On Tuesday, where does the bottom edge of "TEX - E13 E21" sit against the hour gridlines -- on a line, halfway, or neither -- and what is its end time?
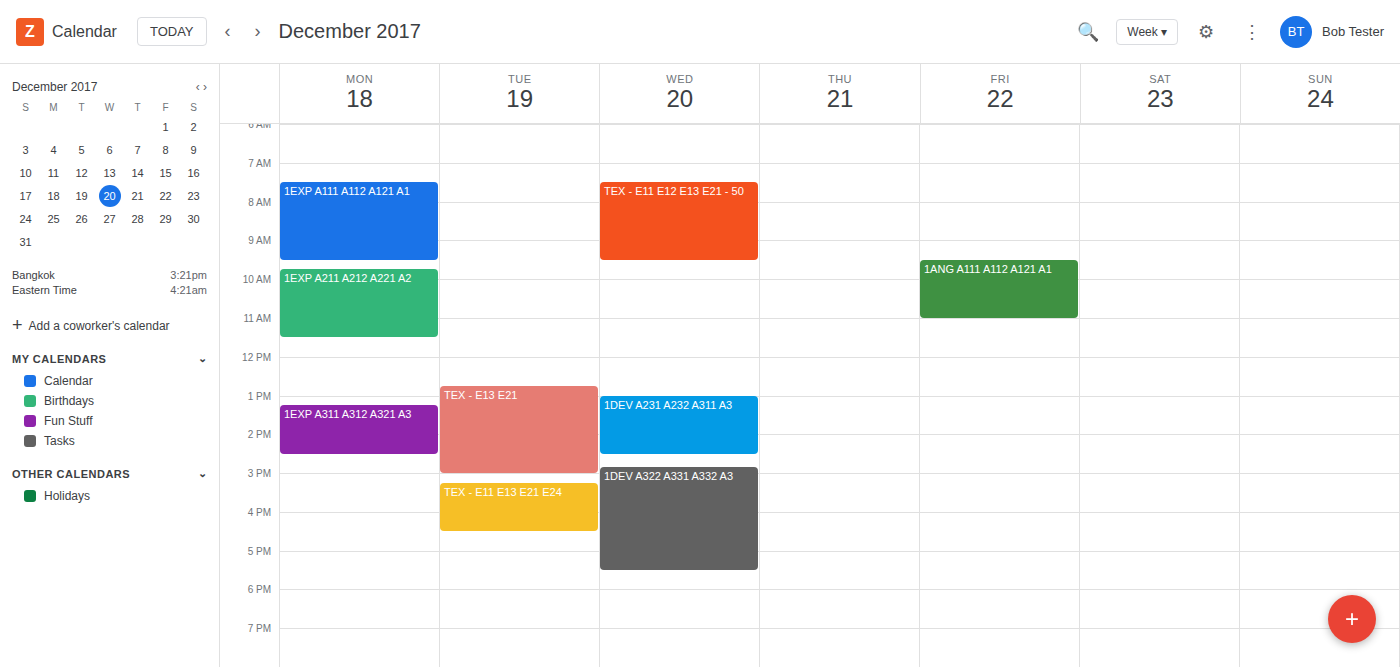
3:00 PM -- exactly on the 3 PM line.